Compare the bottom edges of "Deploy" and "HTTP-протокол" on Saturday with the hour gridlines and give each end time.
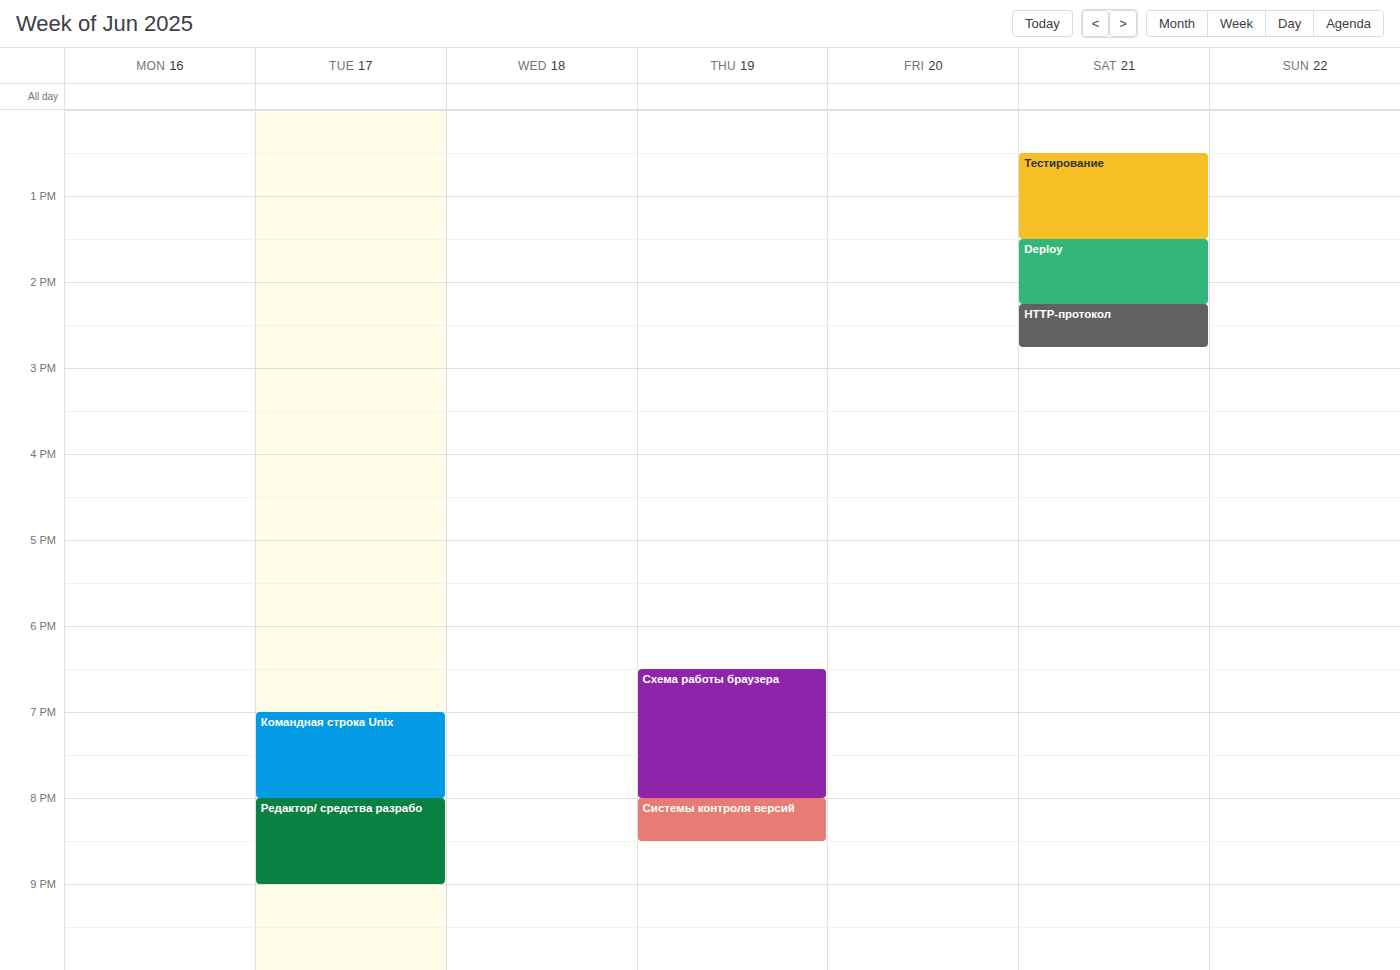
"Deploy": 2:15 PM, neither: a quarter of the way from the 2 PM line to the 3 PM line. "HTTP-протокол": 2:45 PM, neither: three quarters of the way from the 2 PM line to the 3 PM line.